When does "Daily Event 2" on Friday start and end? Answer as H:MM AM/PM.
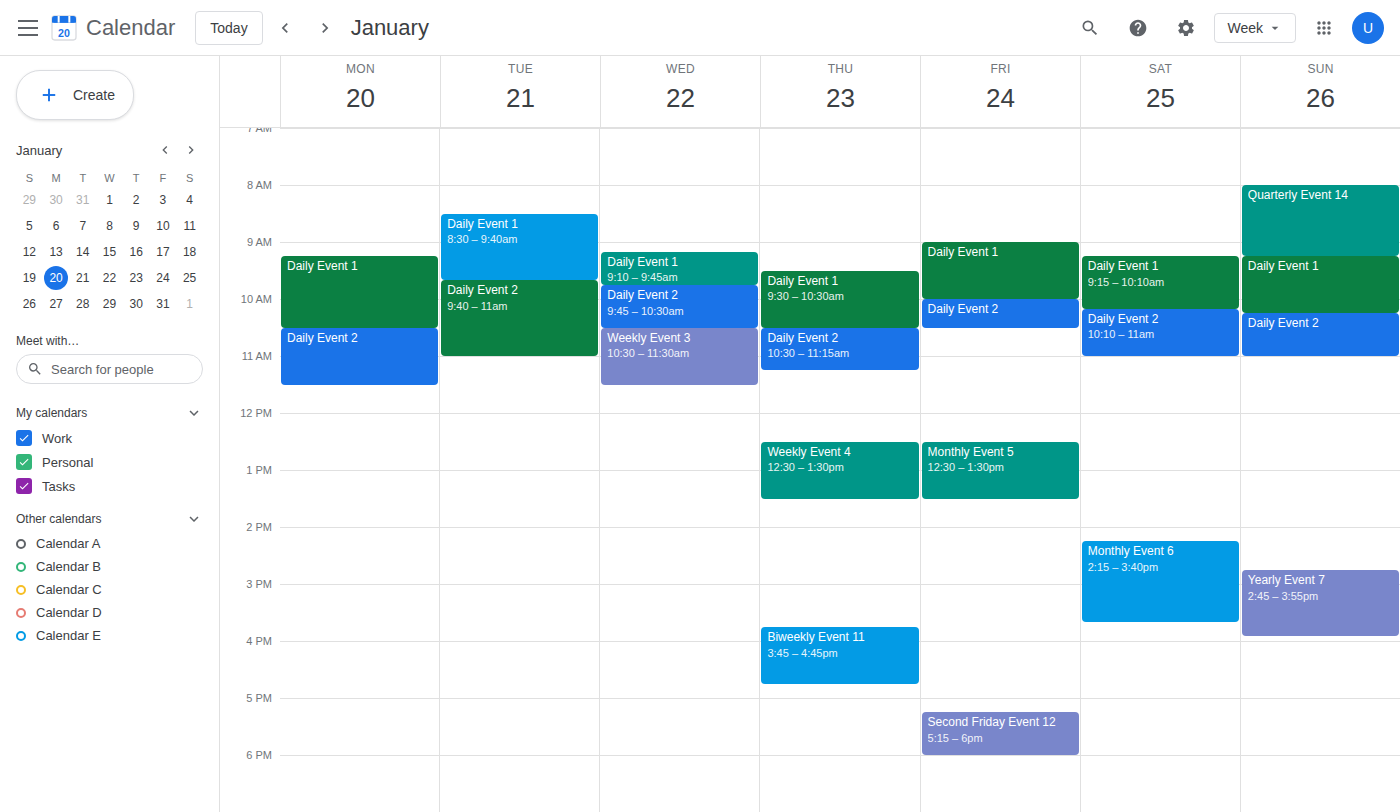
10:00 AM to 10:30 AM